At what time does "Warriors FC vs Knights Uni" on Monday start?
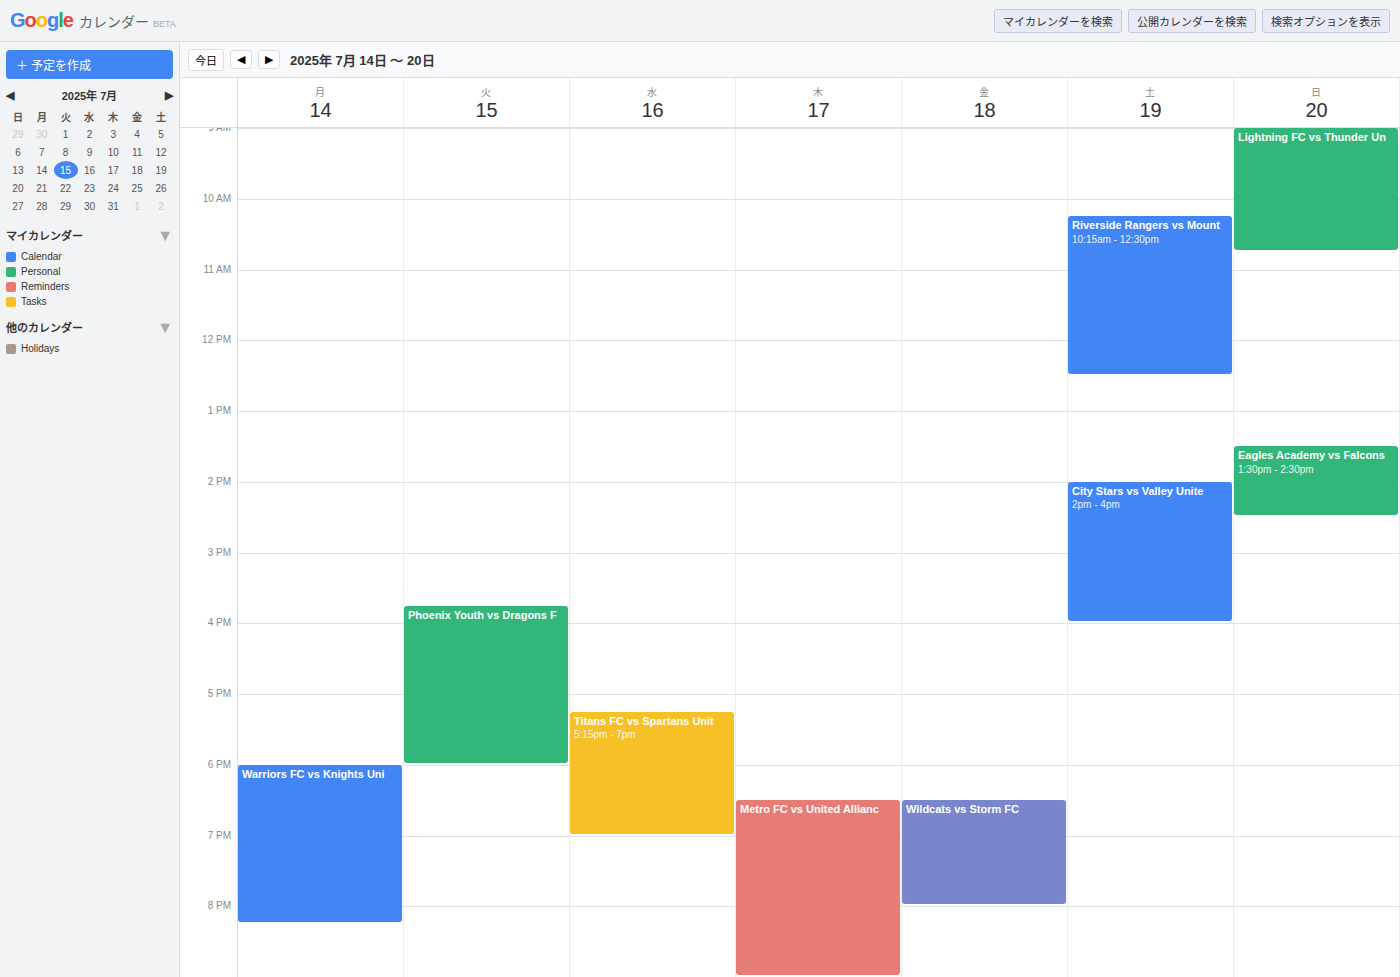
6:00 PM